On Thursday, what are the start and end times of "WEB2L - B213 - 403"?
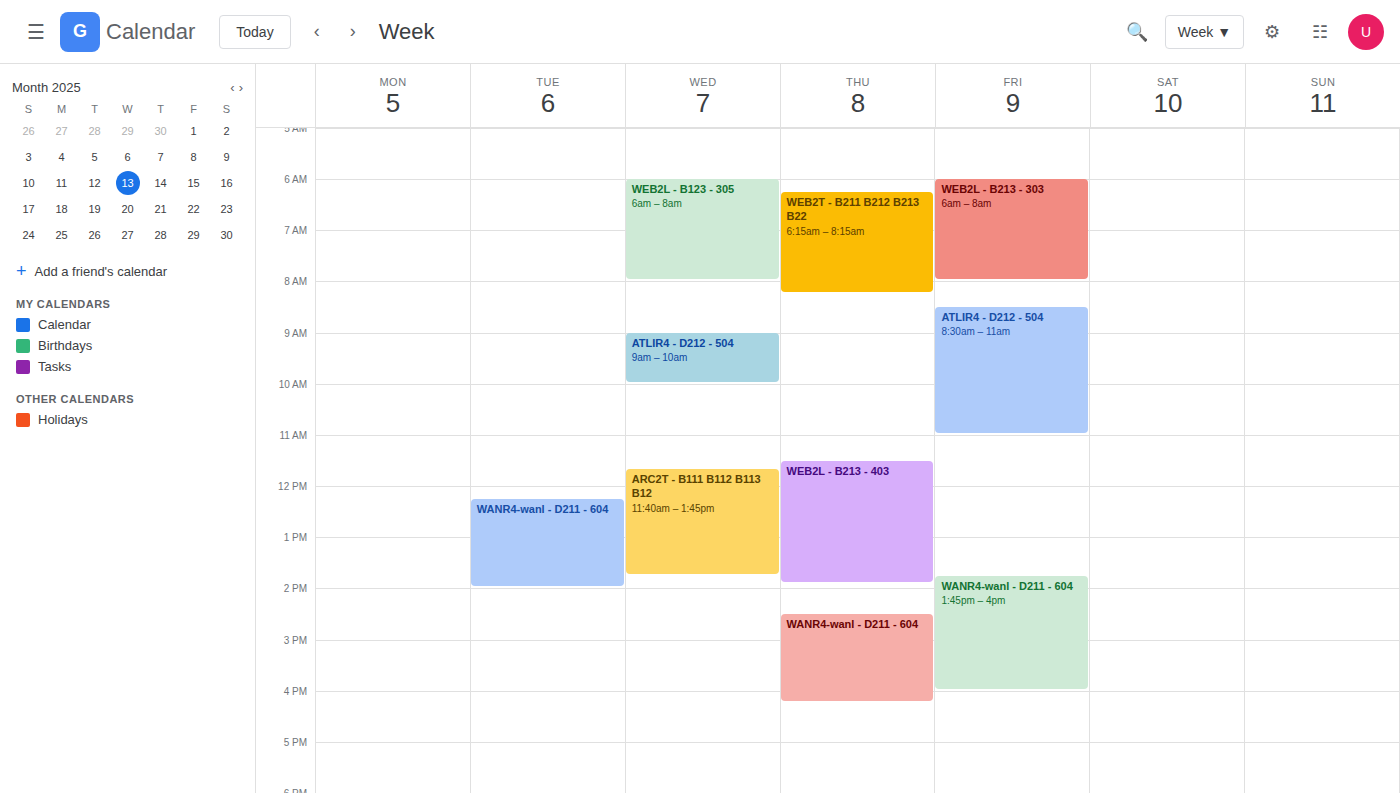
11:30 to 13:55